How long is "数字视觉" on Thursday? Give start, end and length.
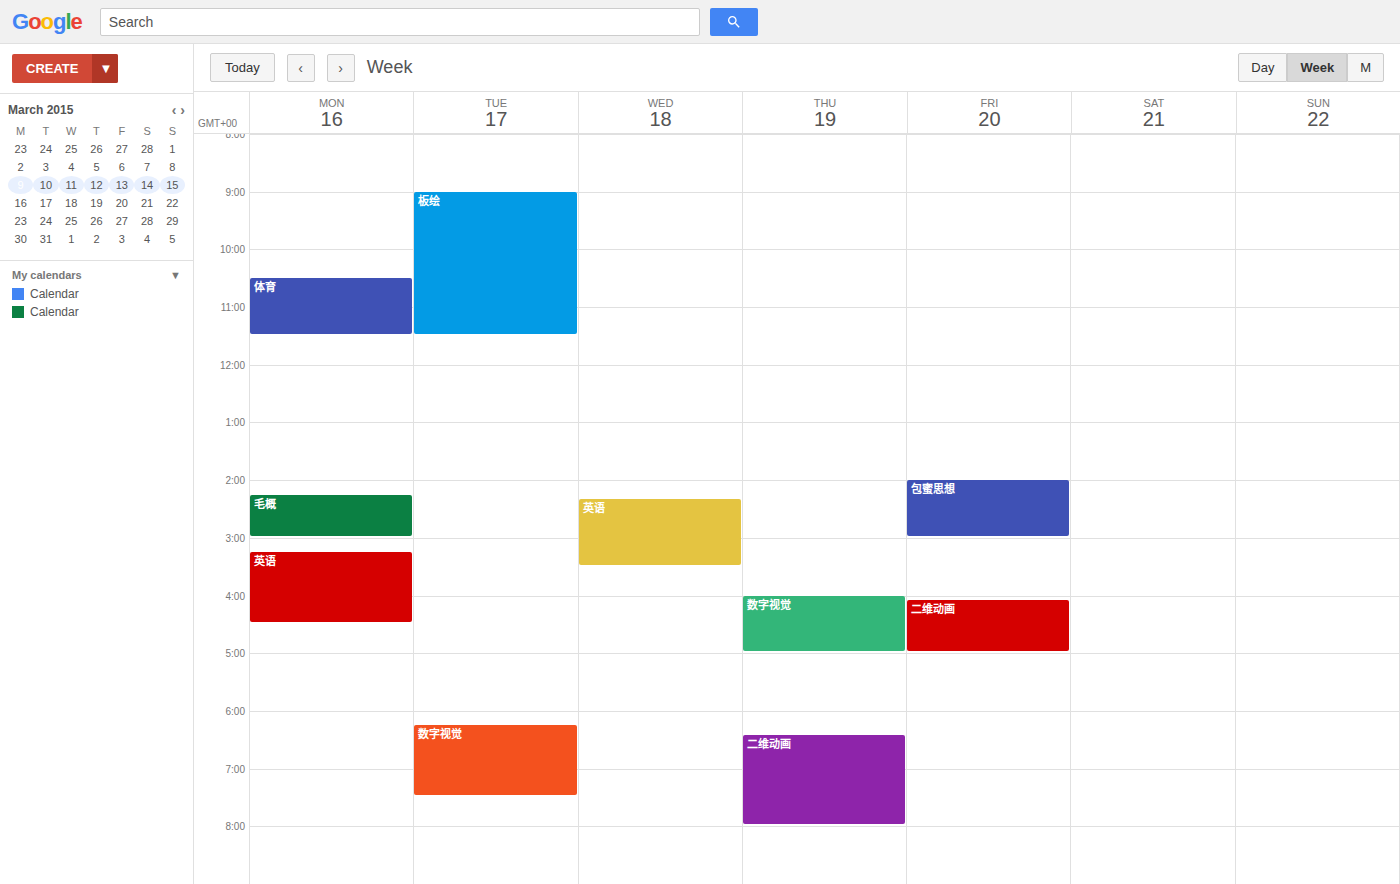
16:00 to 17:00, 1 hour